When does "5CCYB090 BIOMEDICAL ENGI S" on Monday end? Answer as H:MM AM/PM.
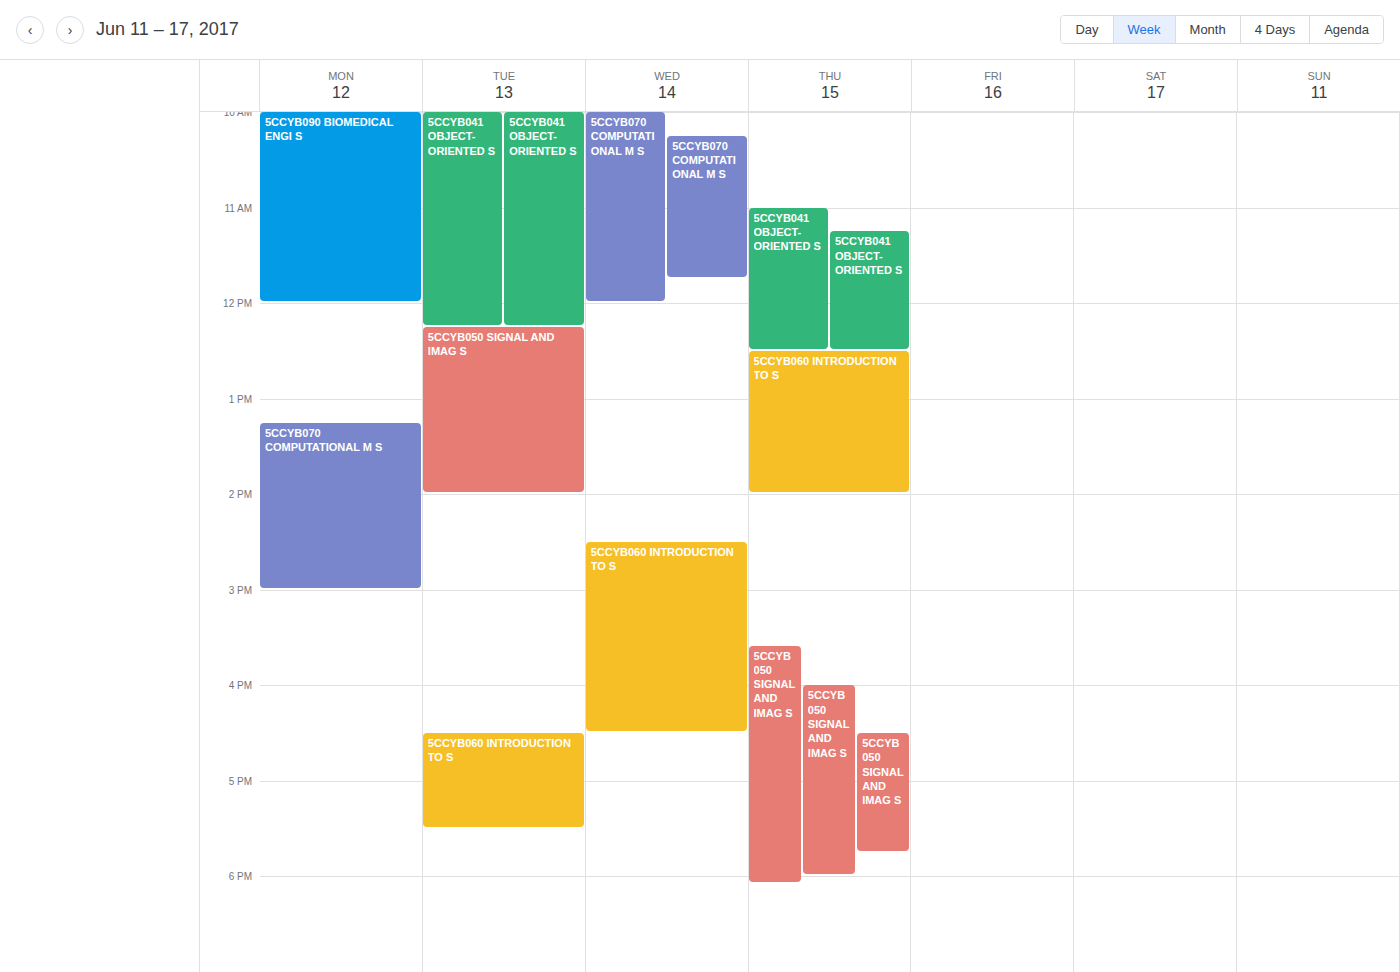
12:00 PM